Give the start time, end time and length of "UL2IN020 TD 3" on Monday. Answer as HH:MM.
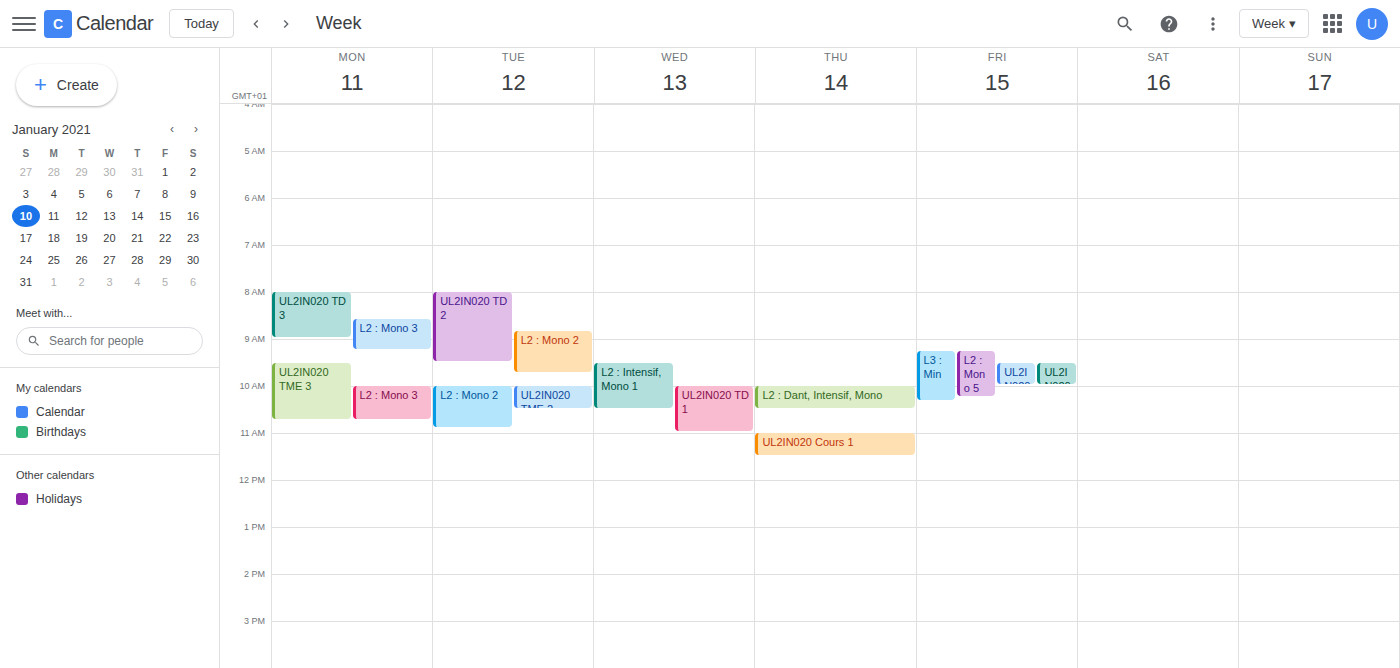
08:00 to 09:00, 1 hour